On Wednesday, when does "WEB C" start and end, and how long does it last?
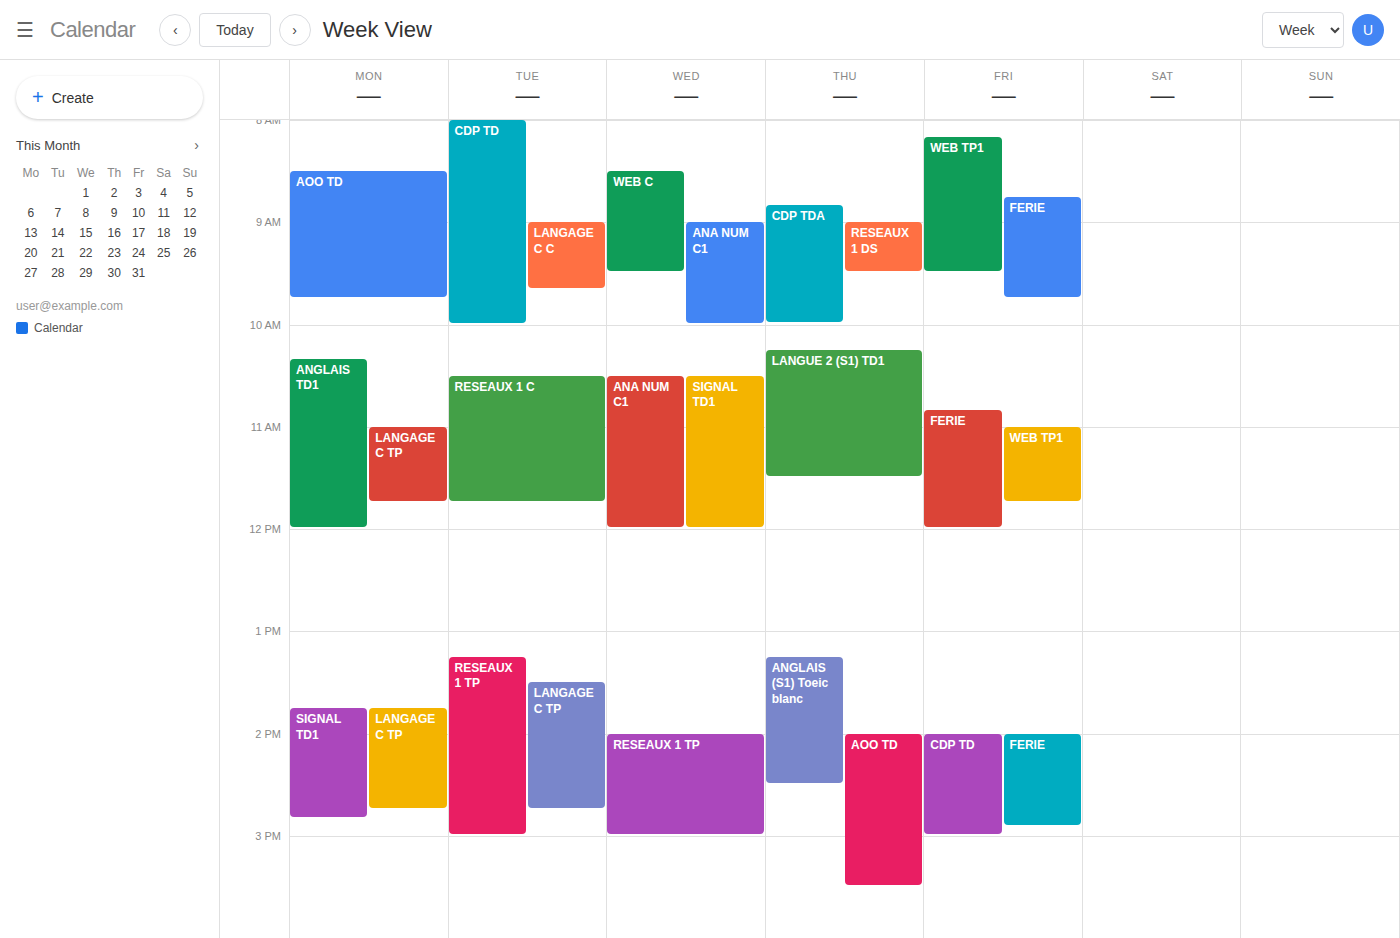
8:30 AM to 9:30 AM, 1 hour